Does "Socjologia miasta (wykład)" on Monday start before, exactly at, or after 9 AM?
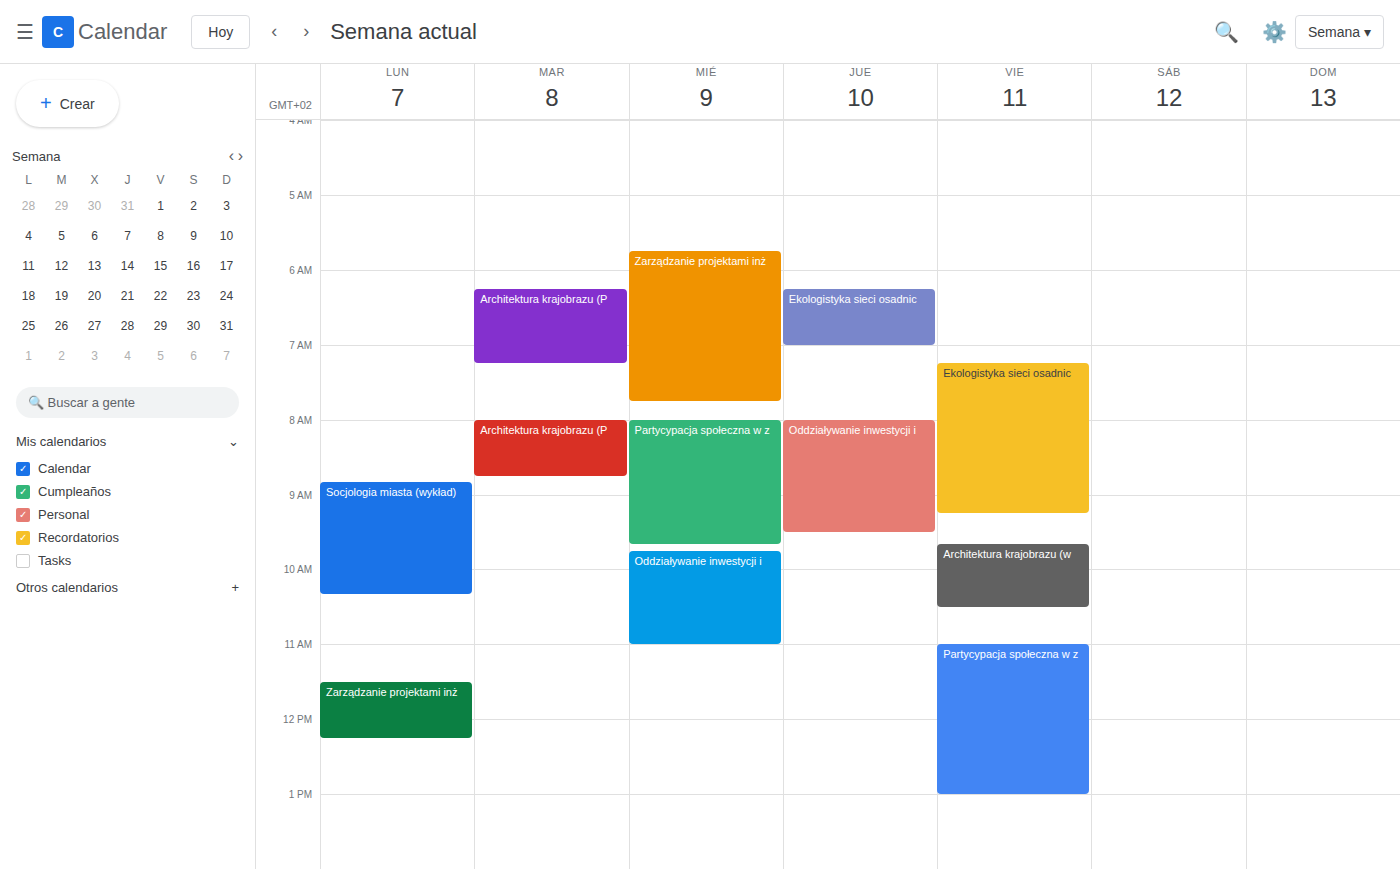
8:50 AM -- before 9 AM, 10 minutes above the 9 AM line.